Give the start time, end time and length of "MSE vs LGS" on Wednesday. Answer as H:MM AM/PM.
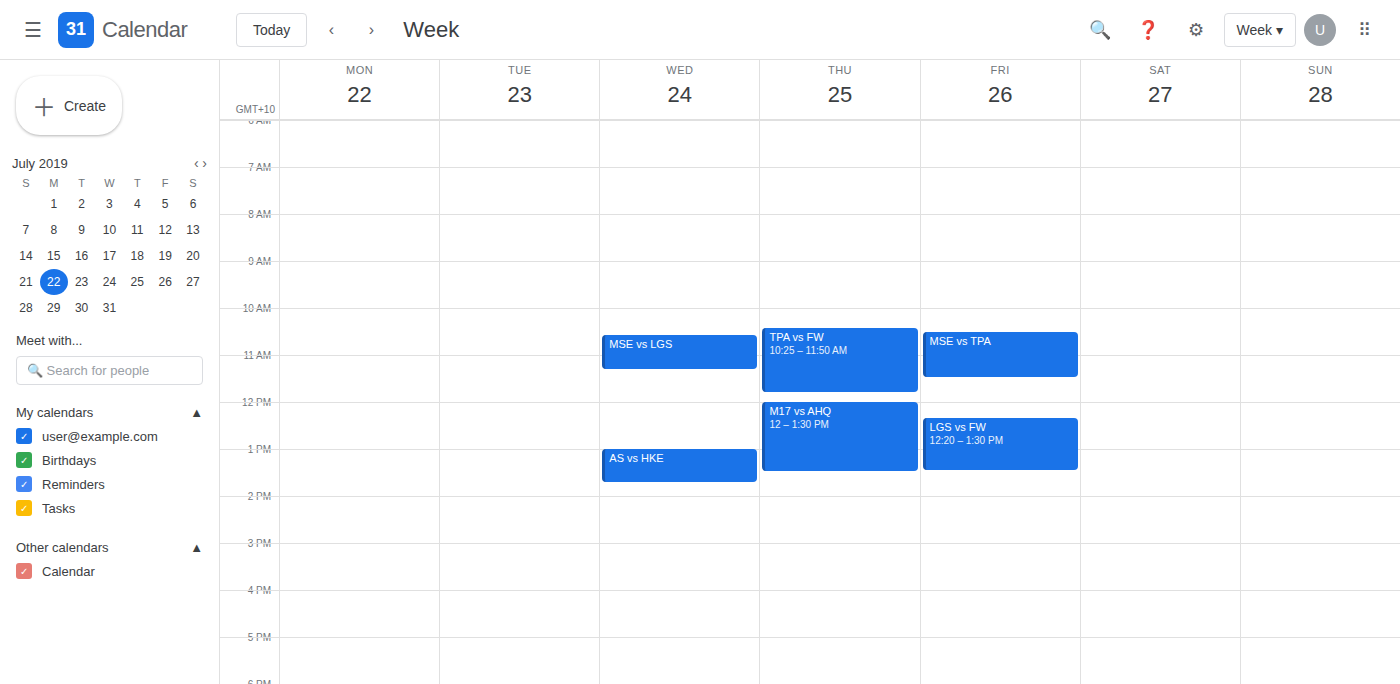
10:35 AM to 11:20 AM, 45 minutes